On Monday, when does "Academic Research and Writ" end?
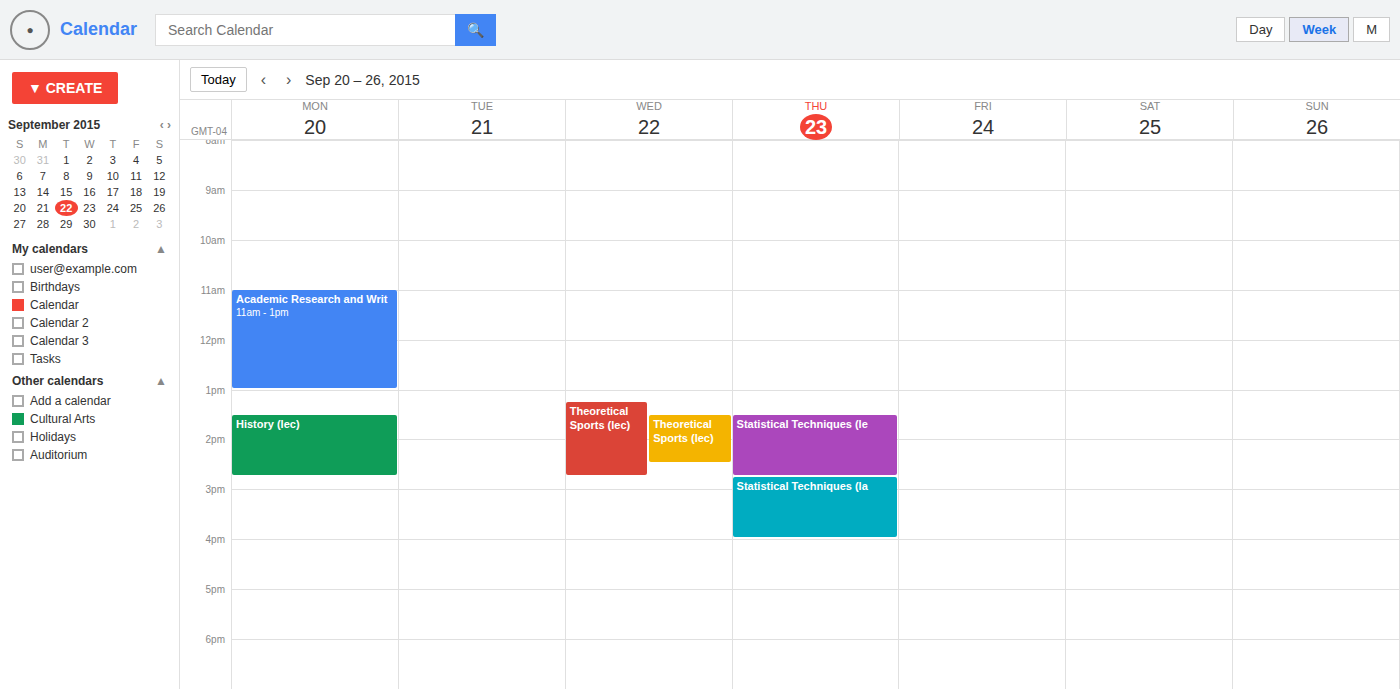
1:00 PM